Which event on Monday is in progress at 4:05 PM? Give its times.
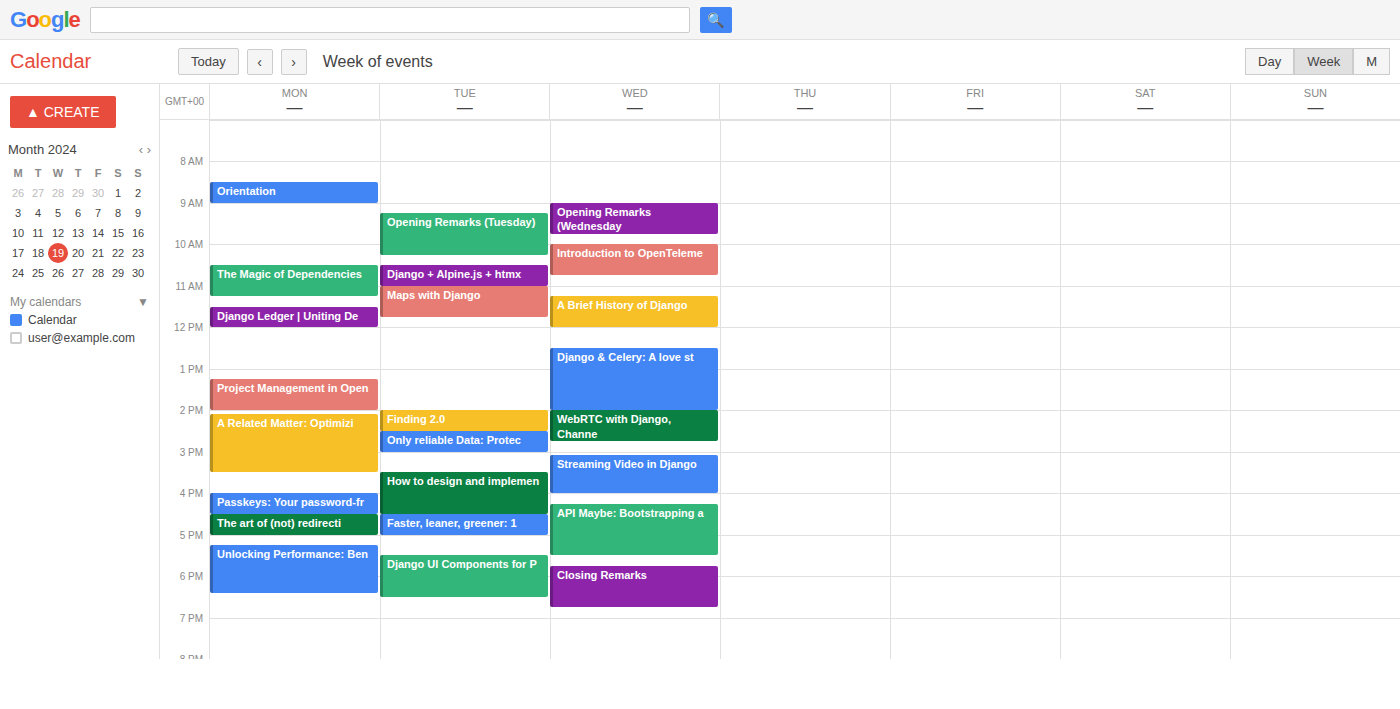
"Passkeys: Your password-fr", 4:00 PM to 4:30 PM